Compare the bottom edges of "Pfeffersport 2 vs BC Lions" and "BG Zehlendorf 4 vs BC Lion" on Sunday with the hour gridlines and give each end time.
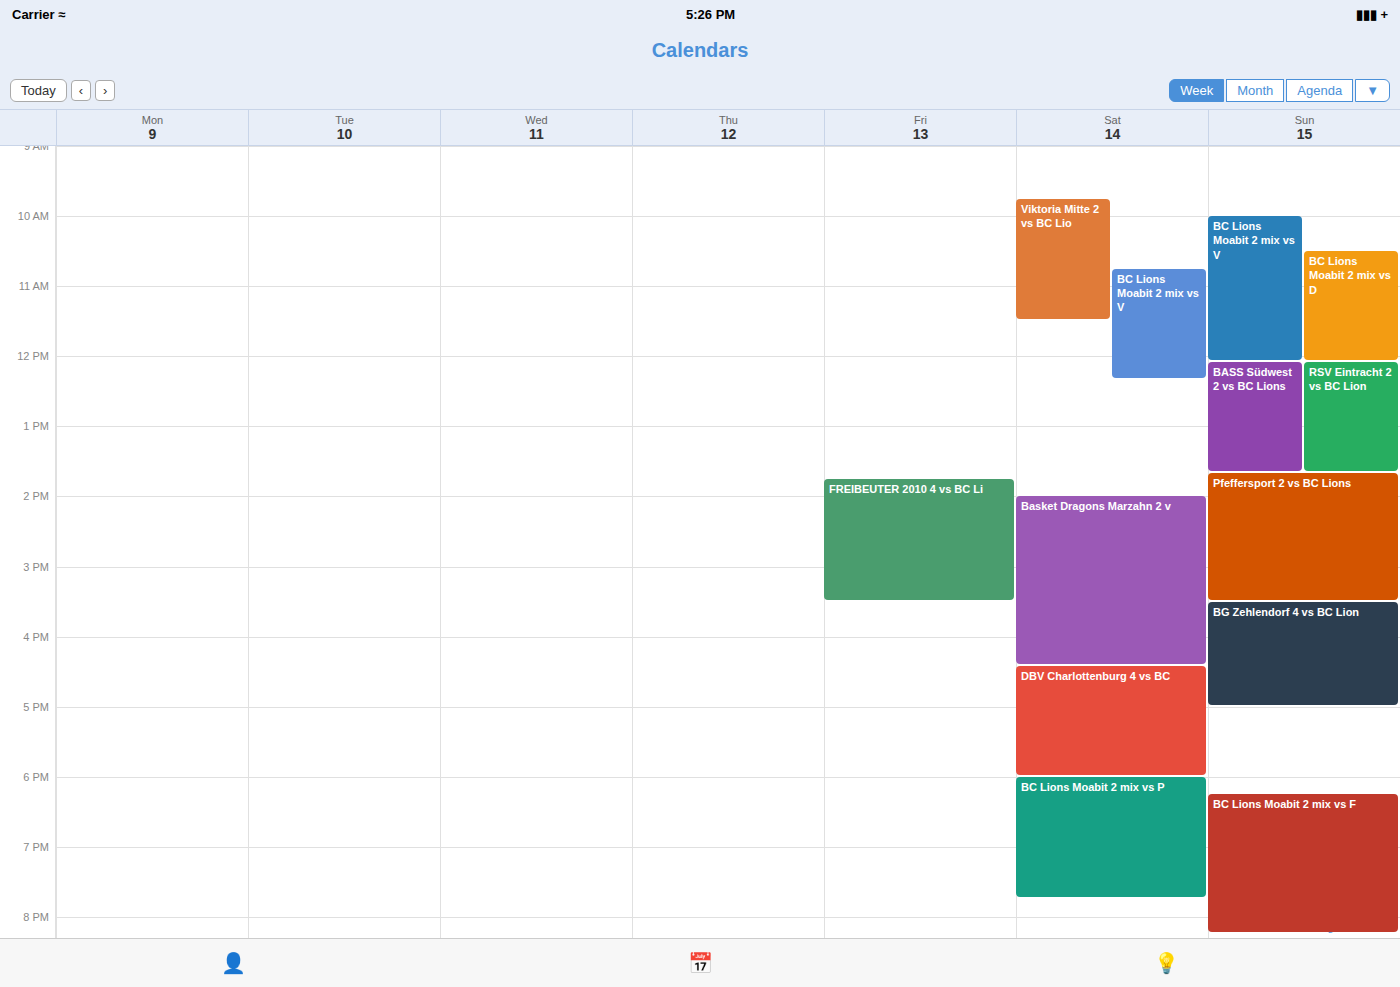
"Pfeffersport 2 vs BC Lions": 3:30 PM, halfway between the 3 PM and 4 PM lines. "BG Zehlendorf 4 vs BC Lion": 5:00 PM, exactly on the 5 PM line.